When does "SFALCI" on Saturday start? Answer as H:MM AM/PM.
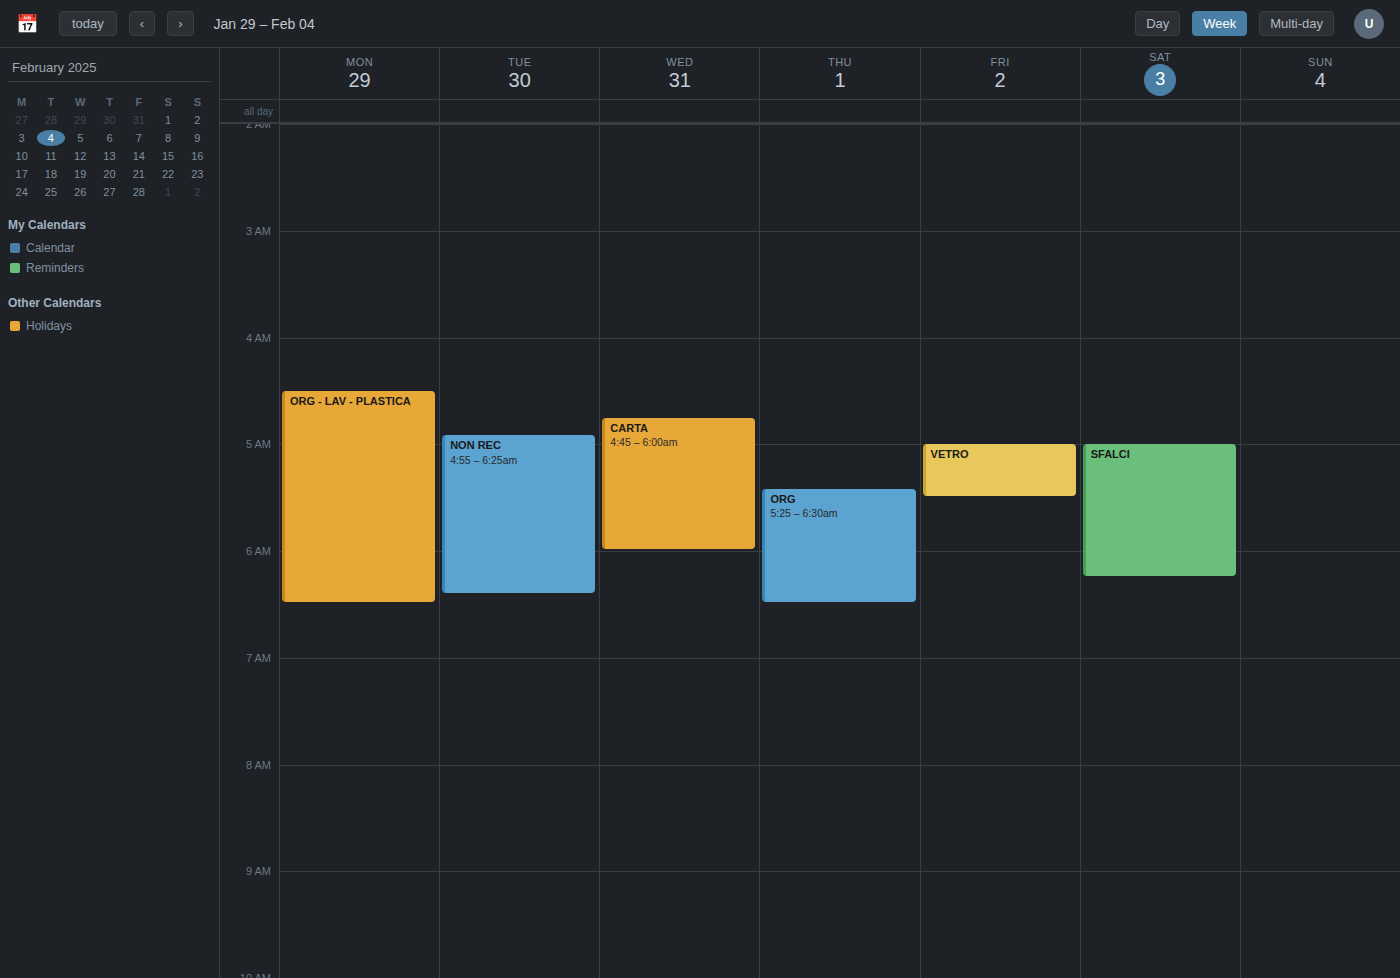
5:00 AM